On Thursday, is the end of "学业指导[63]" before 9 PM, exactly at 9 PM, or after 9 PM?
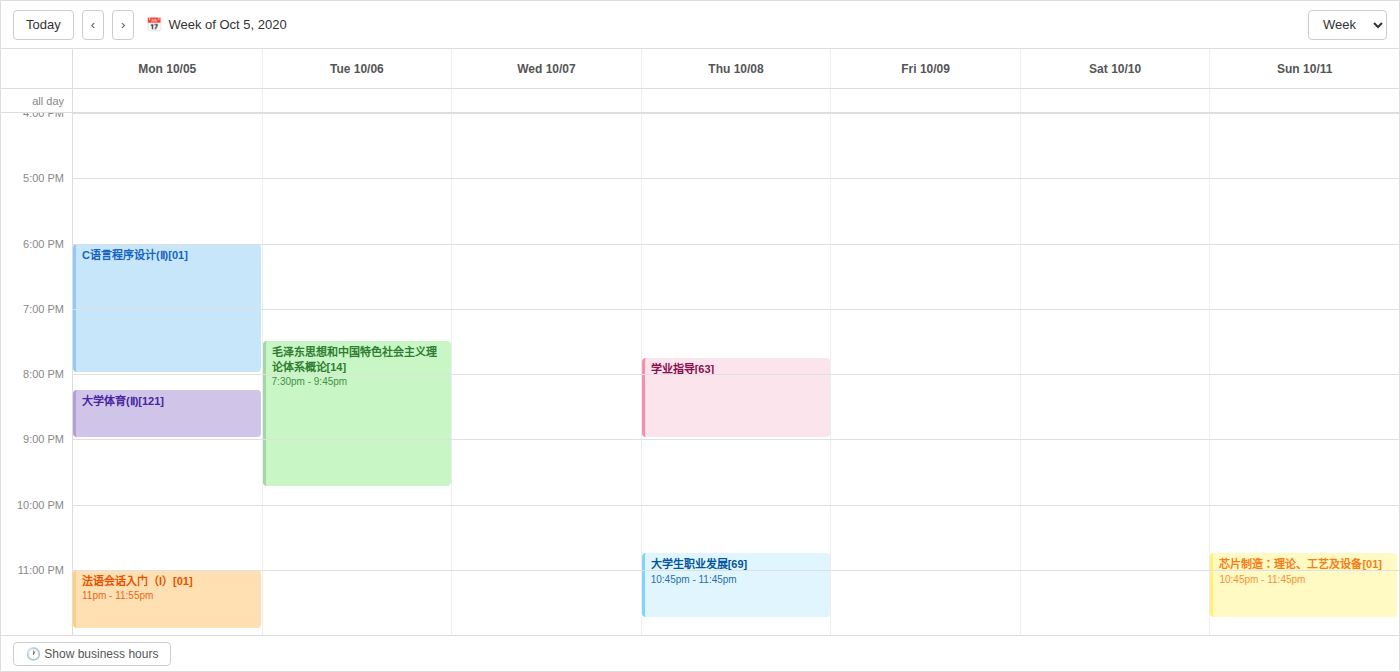
9:00 PM -- exactly at 9 PM, on the 9 PM line.